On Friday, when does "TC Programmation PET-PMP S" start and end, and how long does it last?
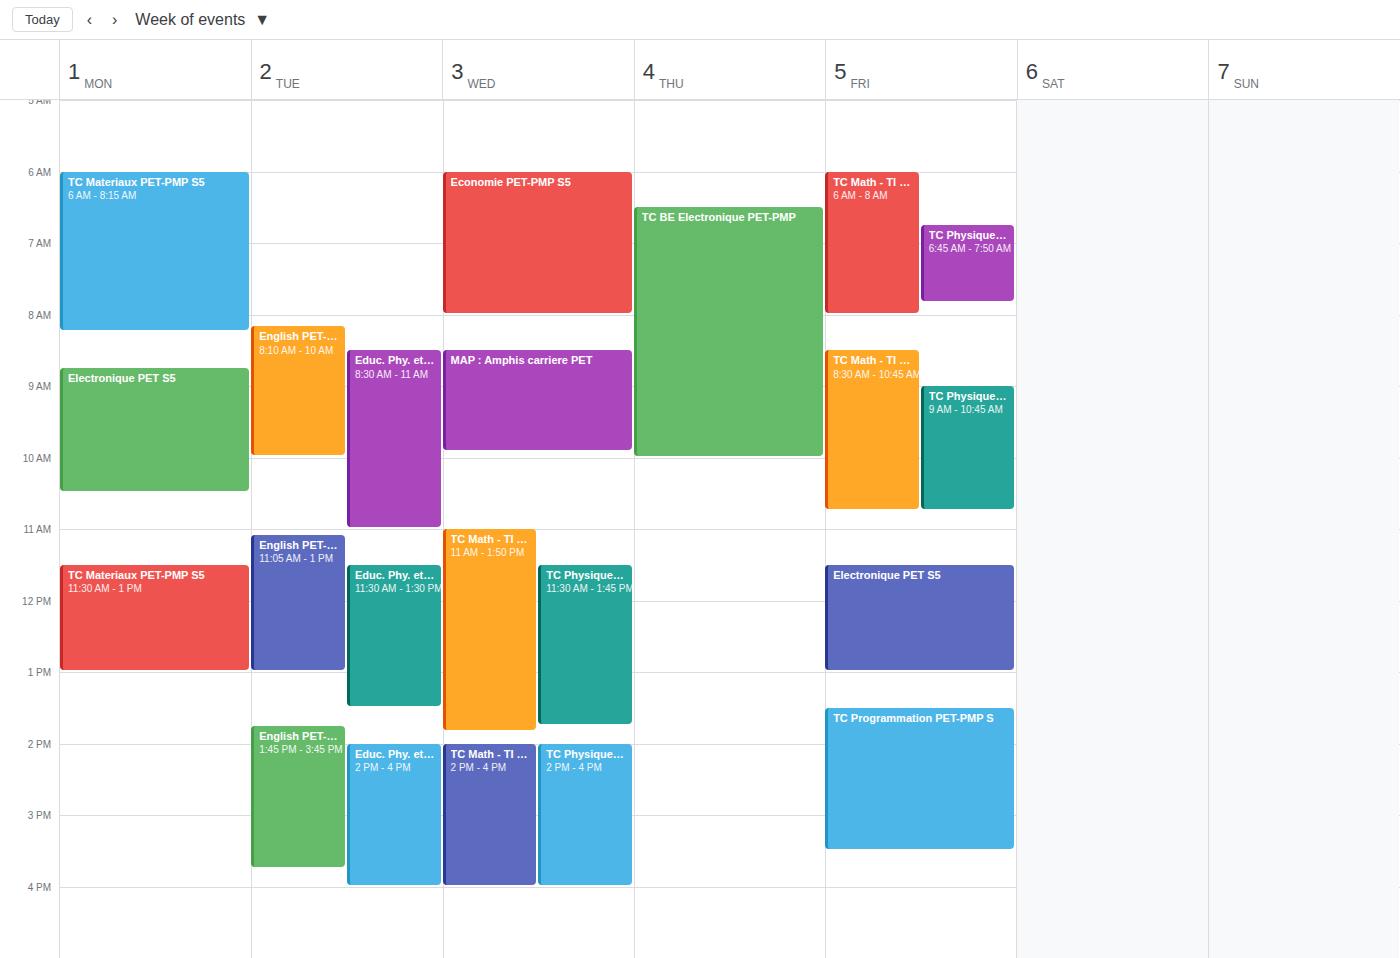
1:30 PM to 3:30 PM, 2 hours